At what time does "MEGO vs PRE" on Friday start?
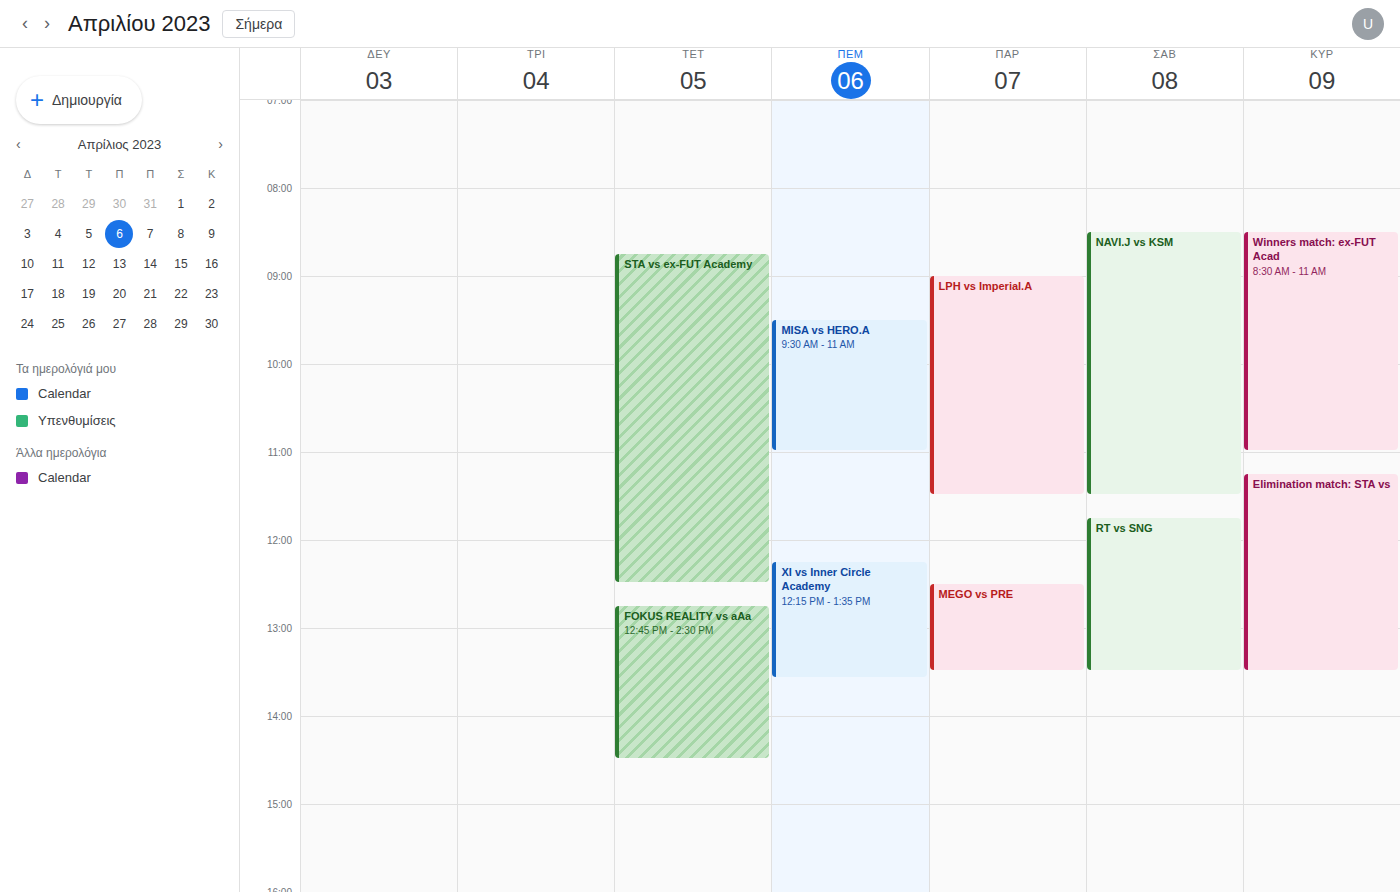
12:30 PM